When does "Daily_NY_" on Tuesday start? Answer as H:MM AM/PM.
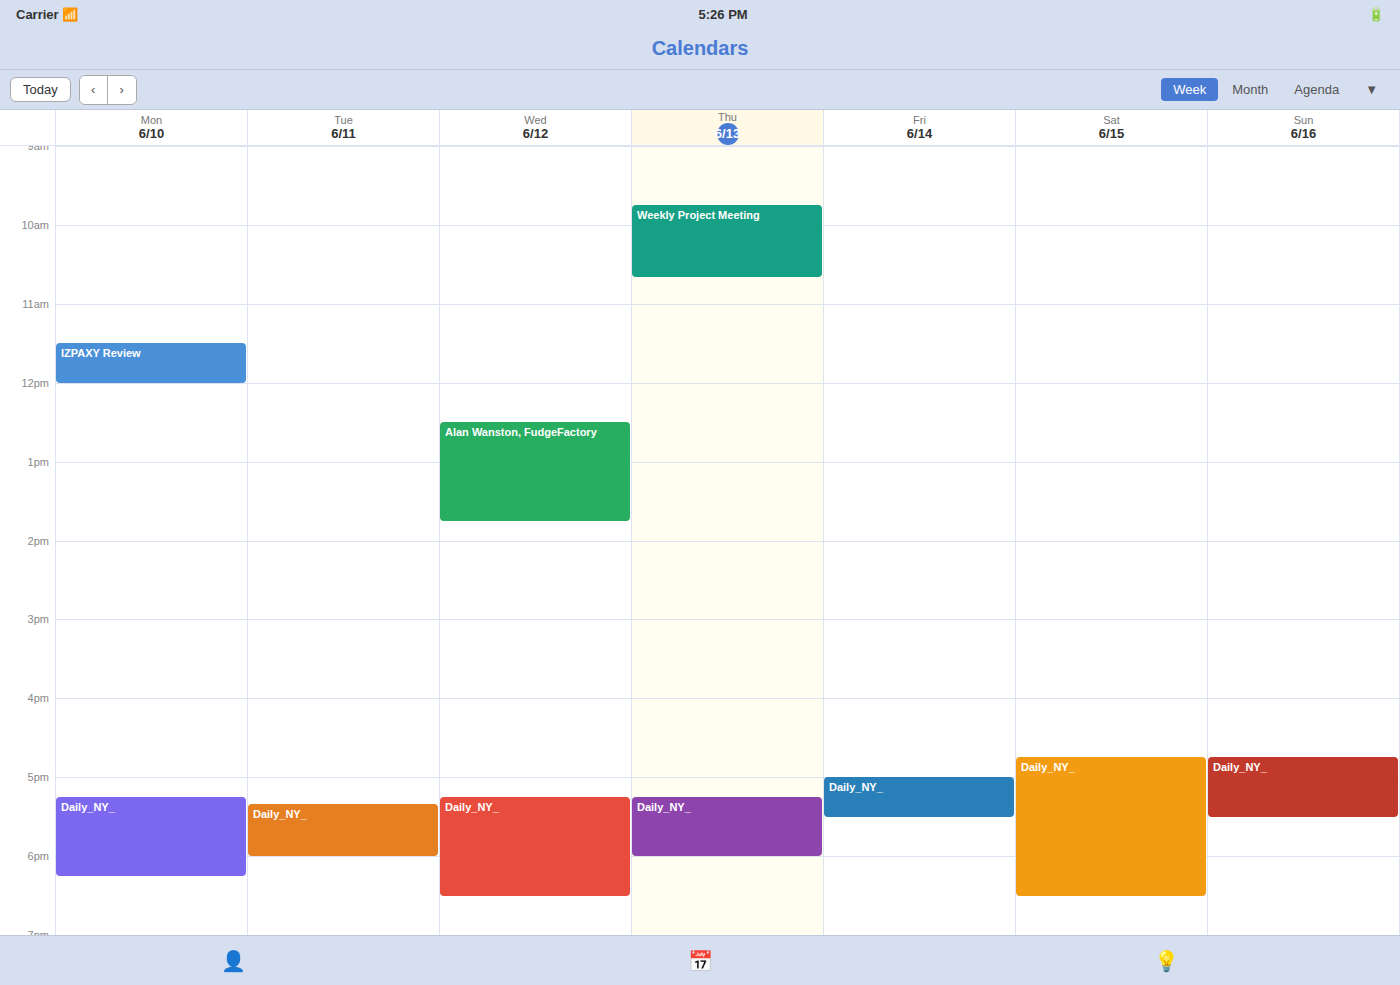
5:20 PM